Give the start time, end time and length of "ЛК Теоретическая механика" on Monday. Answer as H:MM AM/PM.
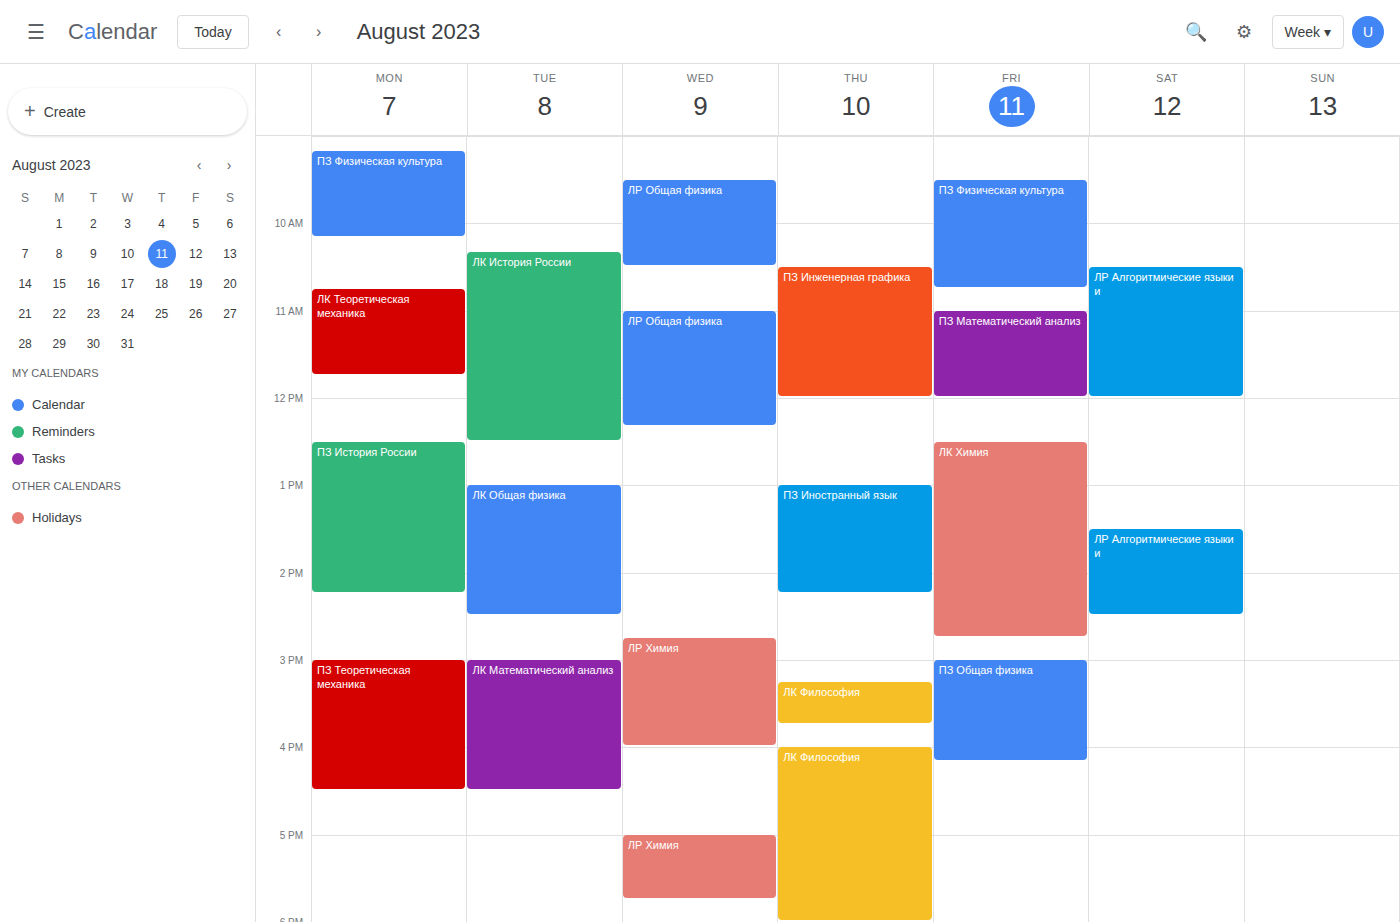
10:45 AM to 11:45 AM, 1 hour